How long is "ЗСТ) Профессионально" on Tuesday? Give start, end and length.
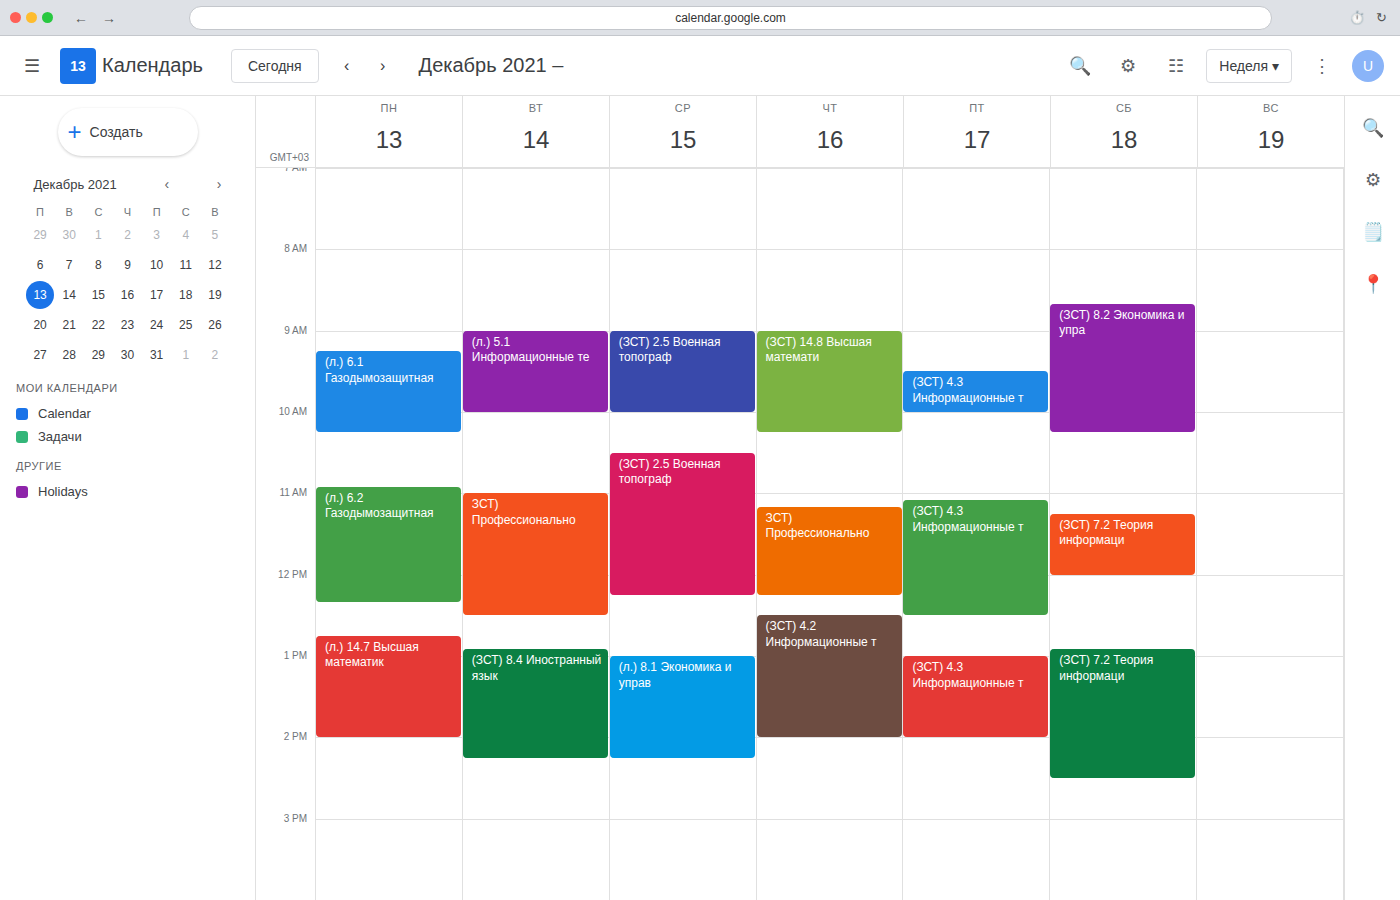
11:00 AM to 12:30 PM, 1 hour 30 minutes